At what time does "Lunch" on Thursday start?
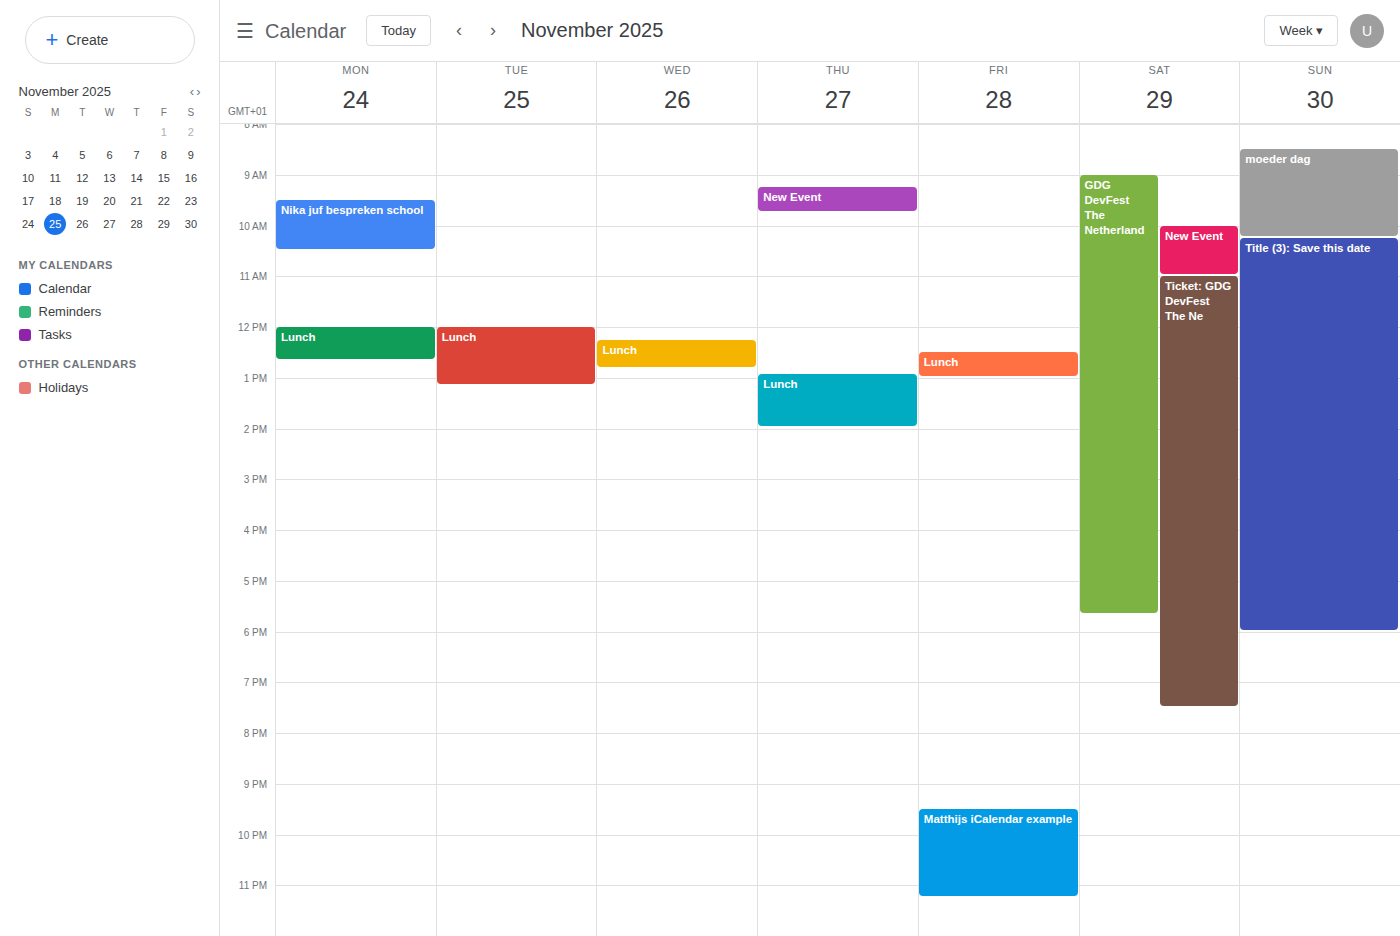
12:55 PM